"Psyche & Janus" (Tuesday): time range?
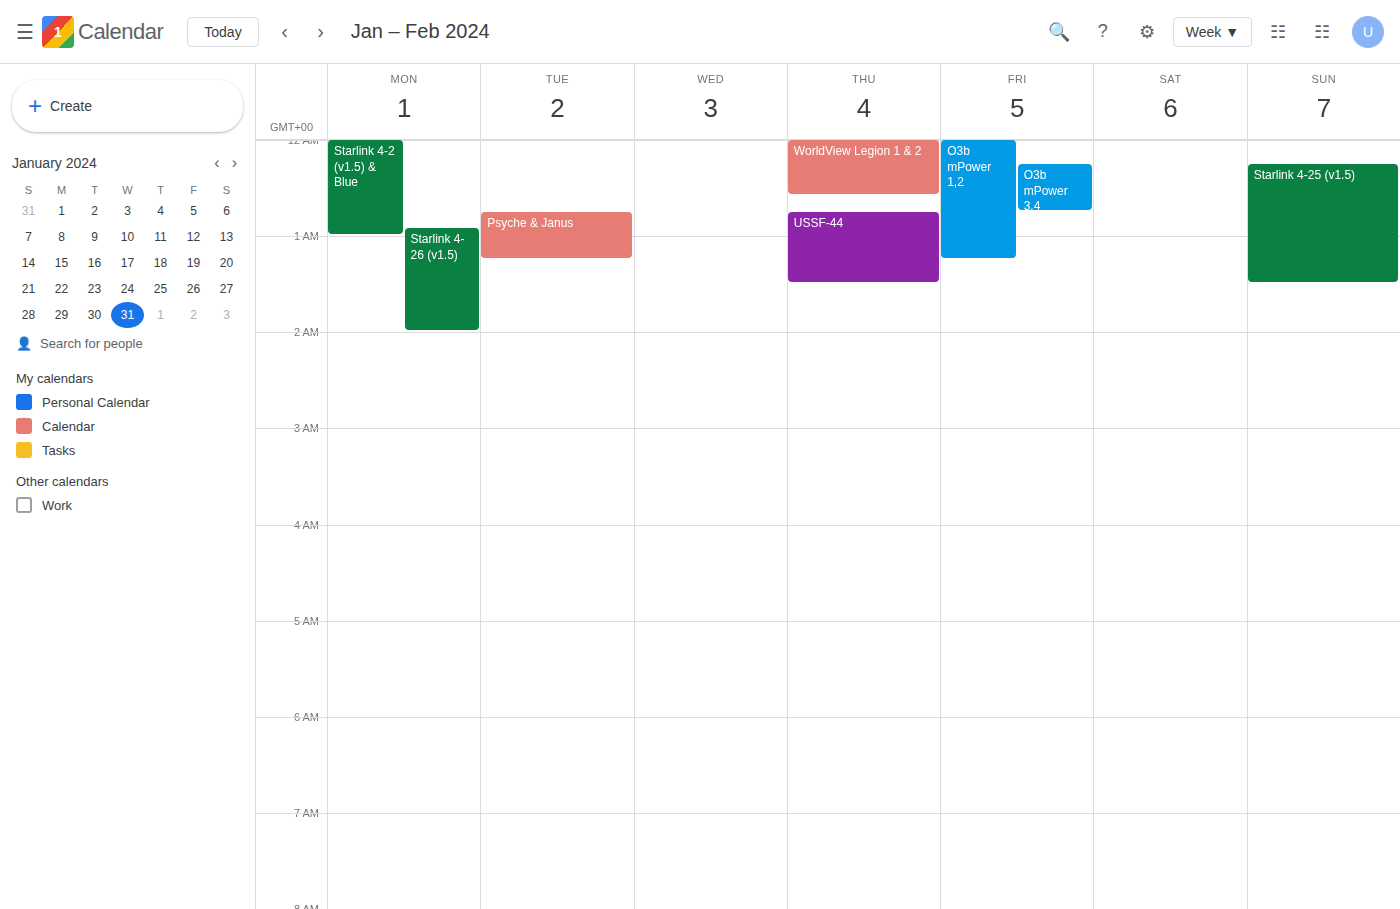
12:45 AM to 1:15 AM